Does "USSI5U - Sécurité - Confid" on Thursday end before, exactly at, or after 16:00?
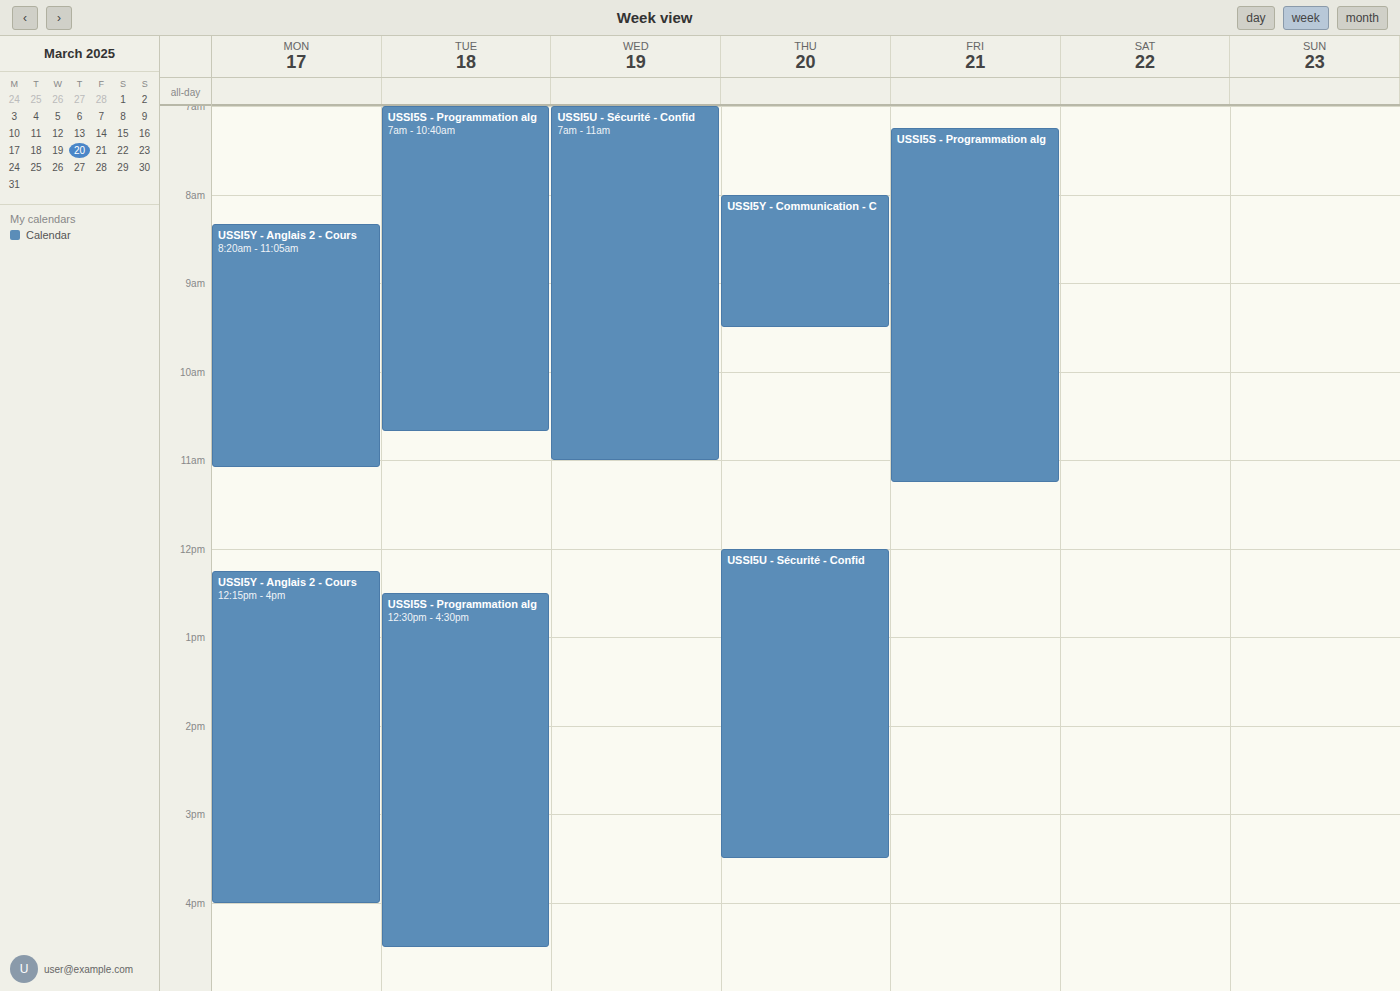
15:30 -- before 16:00, 30 minutes above the 16:00 line.